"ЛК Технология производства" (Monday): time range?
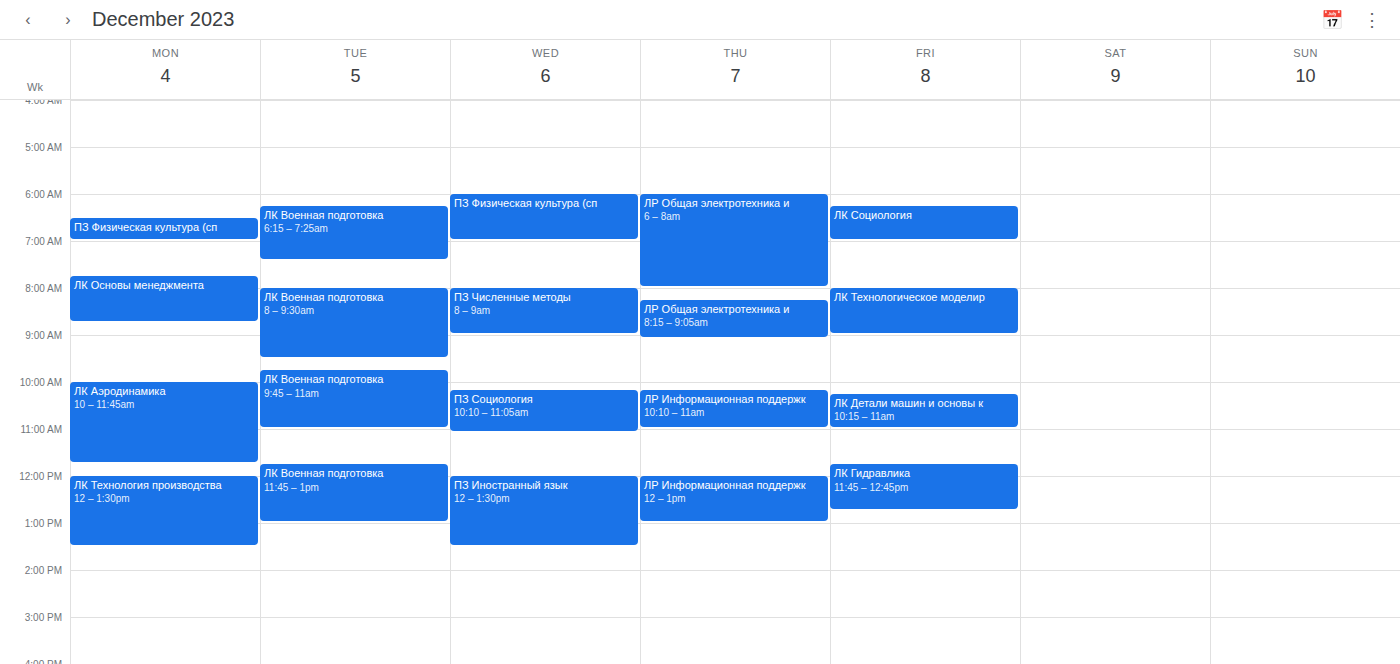
12:00 PM to 1:30 PM